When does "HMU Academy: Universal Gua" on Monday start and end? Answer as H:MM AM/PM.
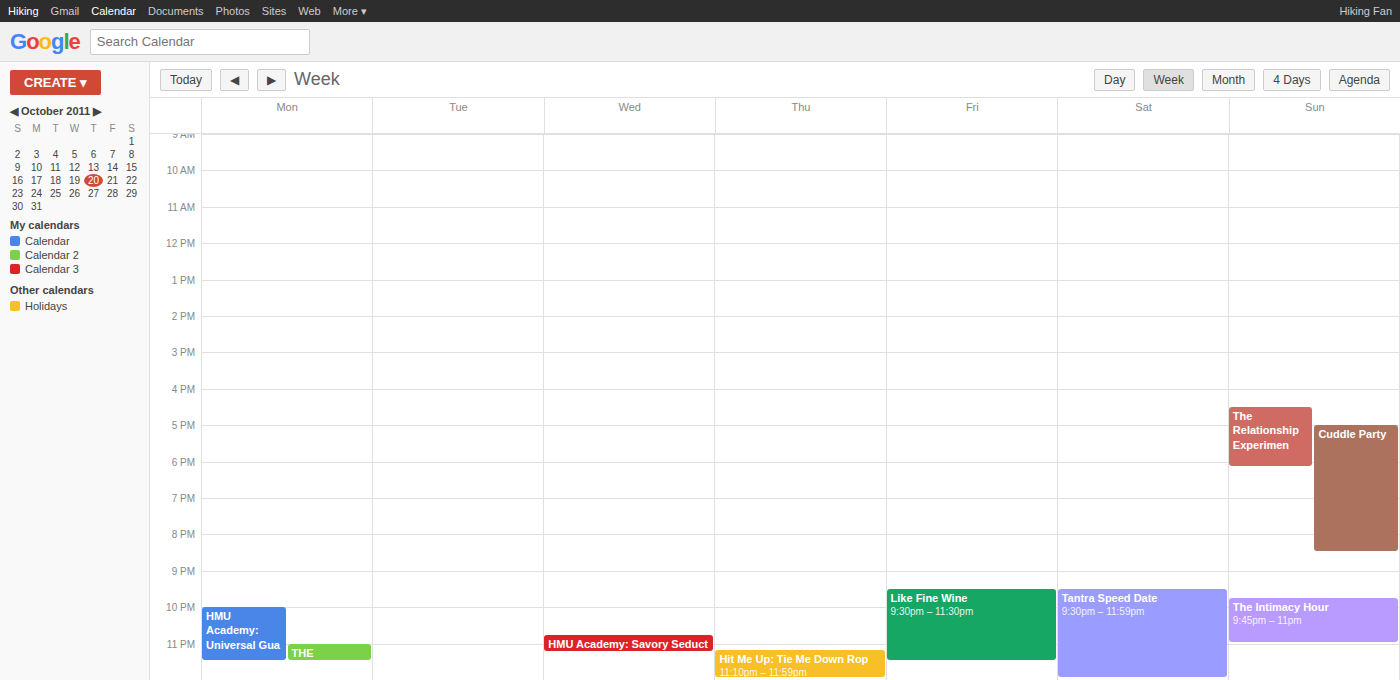
10:00 PM to 11:30 PM